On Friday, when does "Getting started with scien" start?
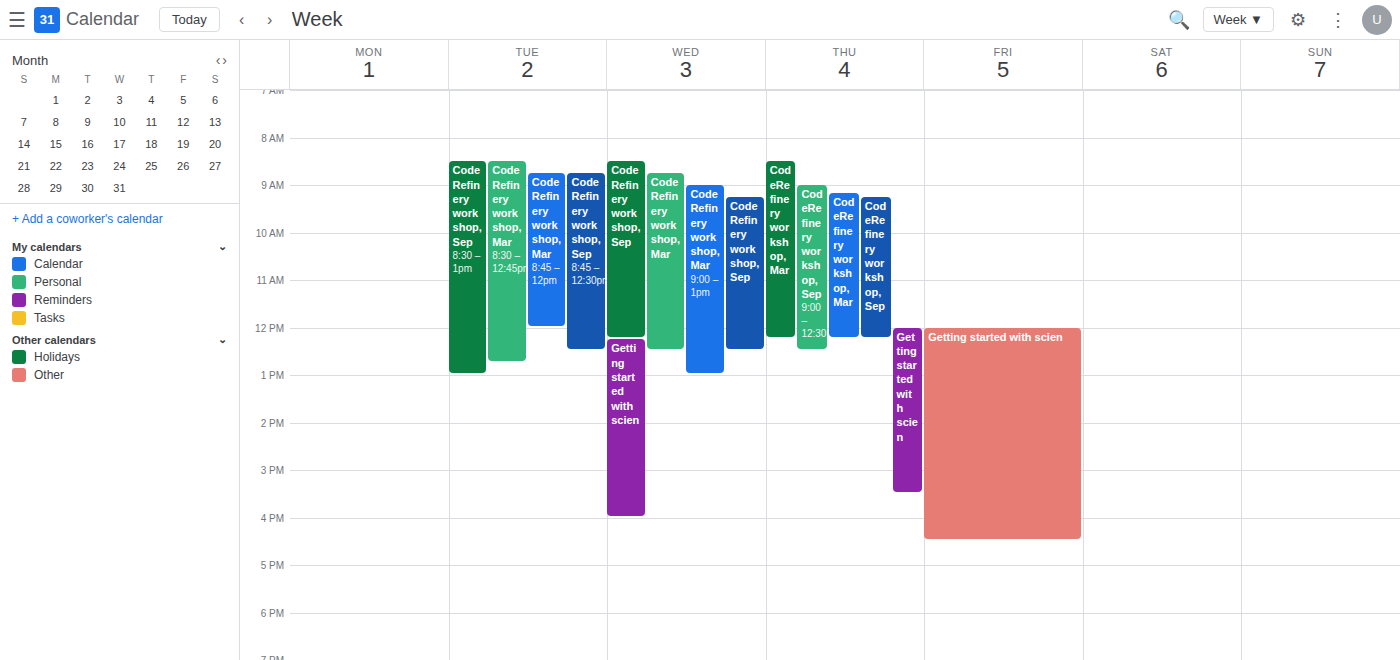
12:00 PM